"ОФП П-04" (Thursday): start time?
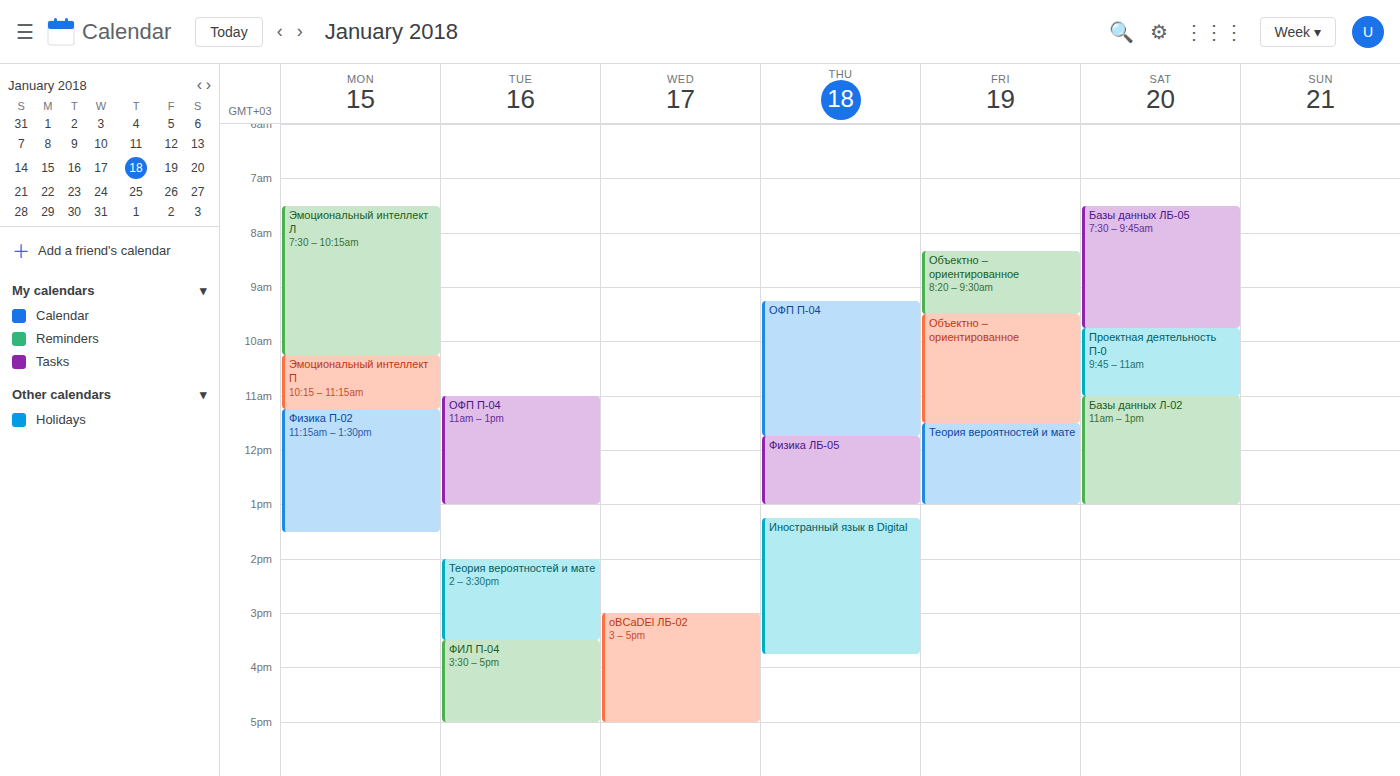
09:15